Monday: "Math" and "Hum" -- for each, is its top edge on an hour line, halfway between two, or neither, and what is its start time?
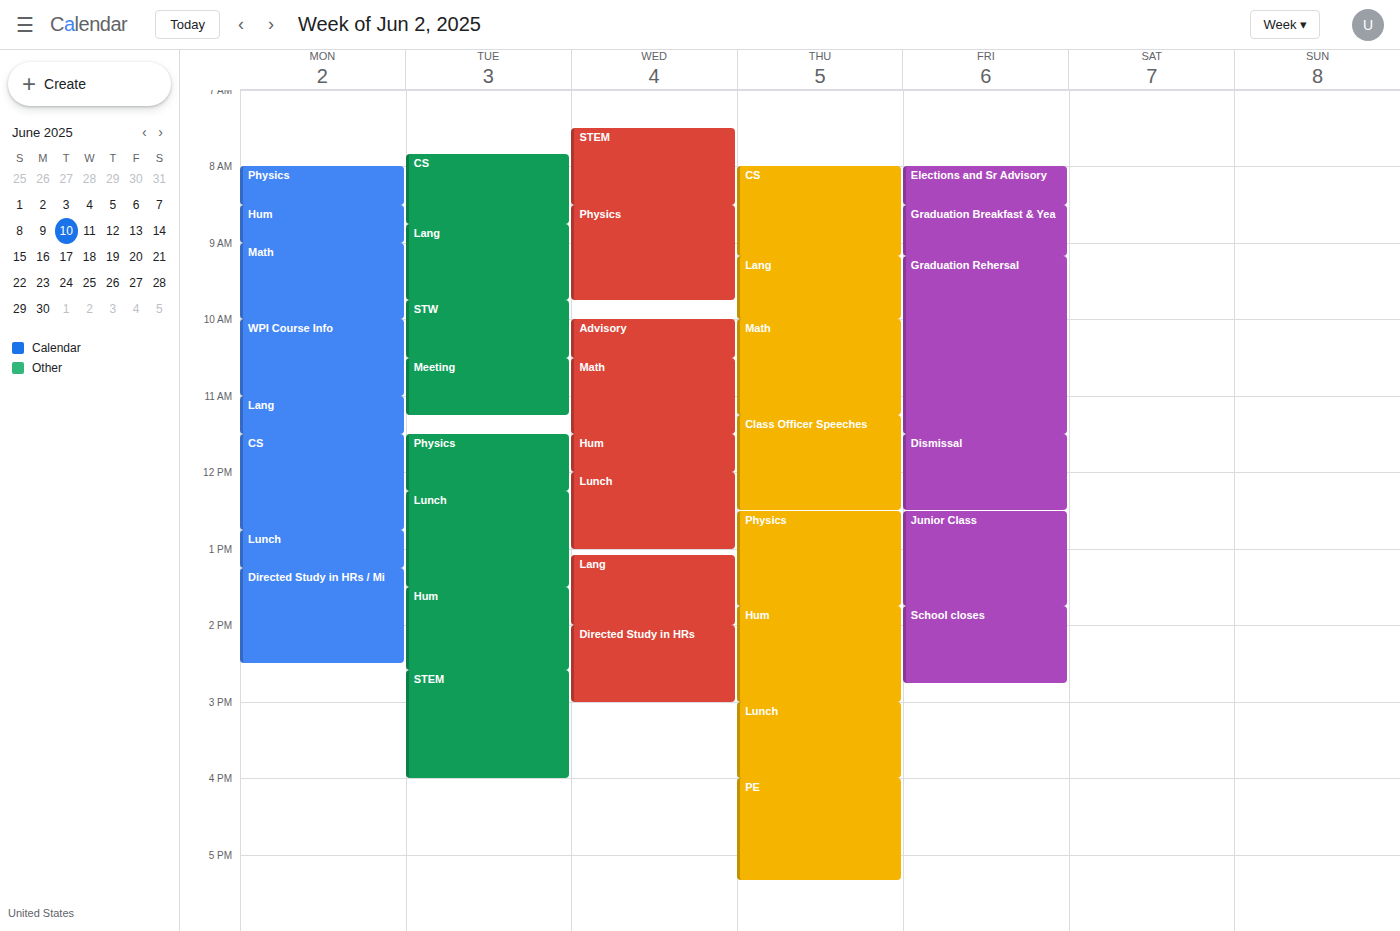
"Math": 9:00 AM, exactly on the 9 AM line. "Hum": 8:30 AM, halfway between the 8 AM and 9 AM lines.